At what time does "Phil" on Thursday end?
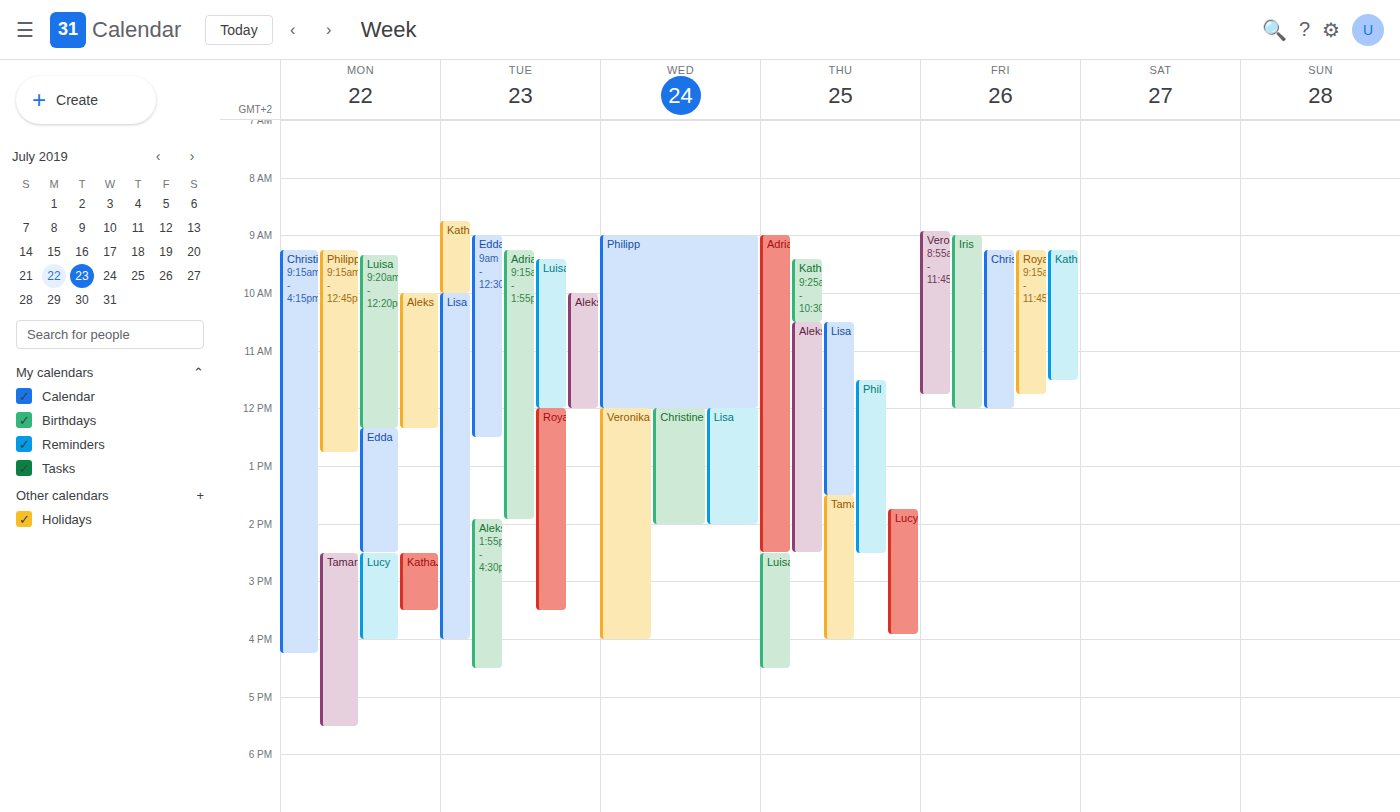
2:30 PM